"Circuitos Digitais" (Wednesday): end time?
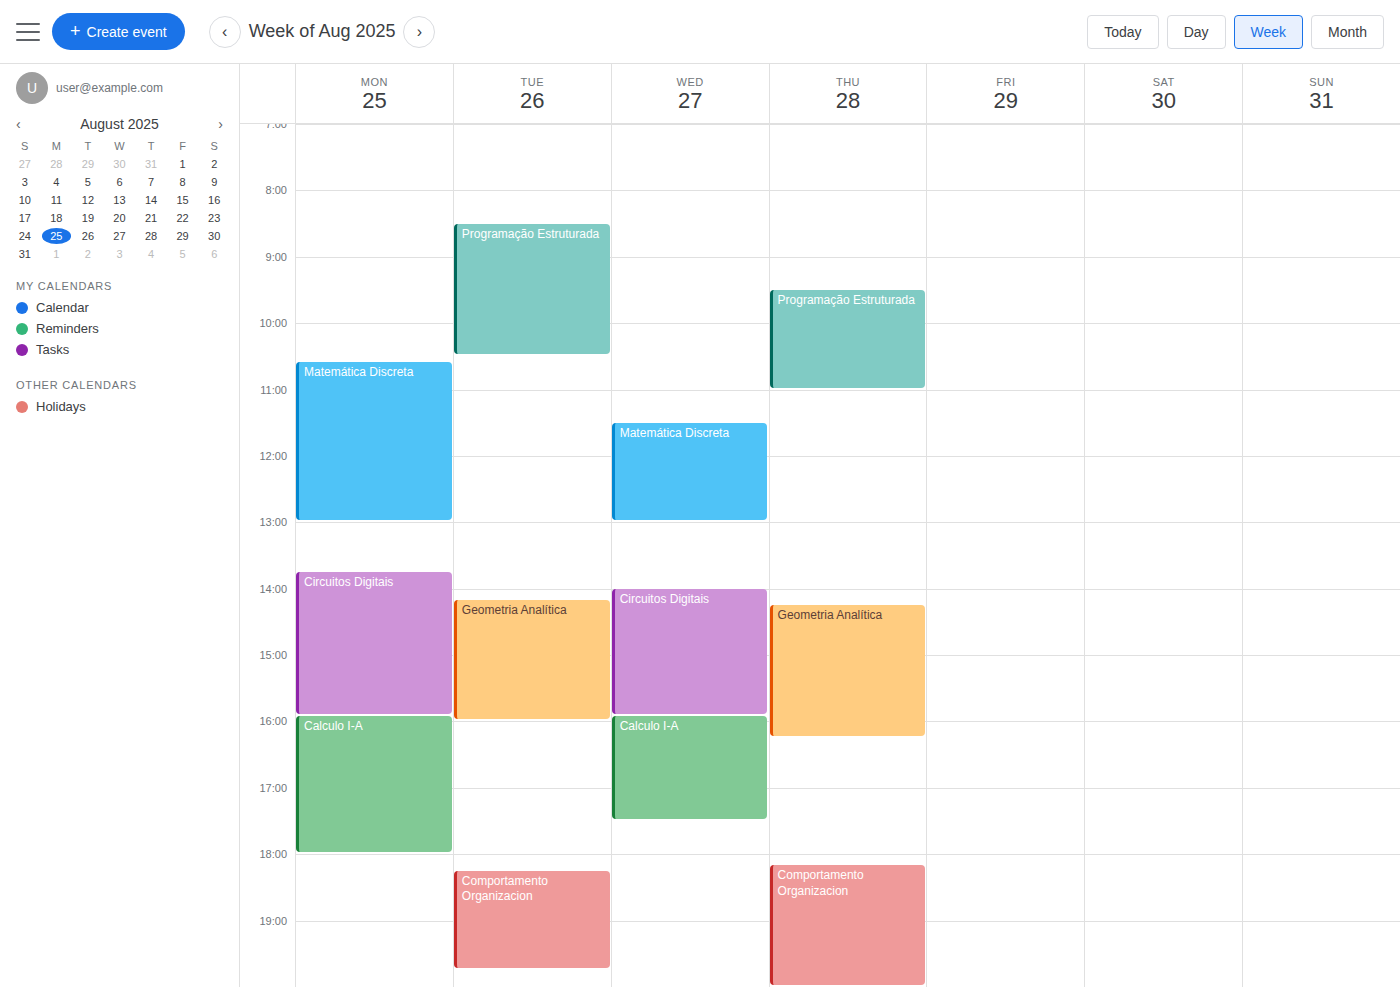
3:55 PM